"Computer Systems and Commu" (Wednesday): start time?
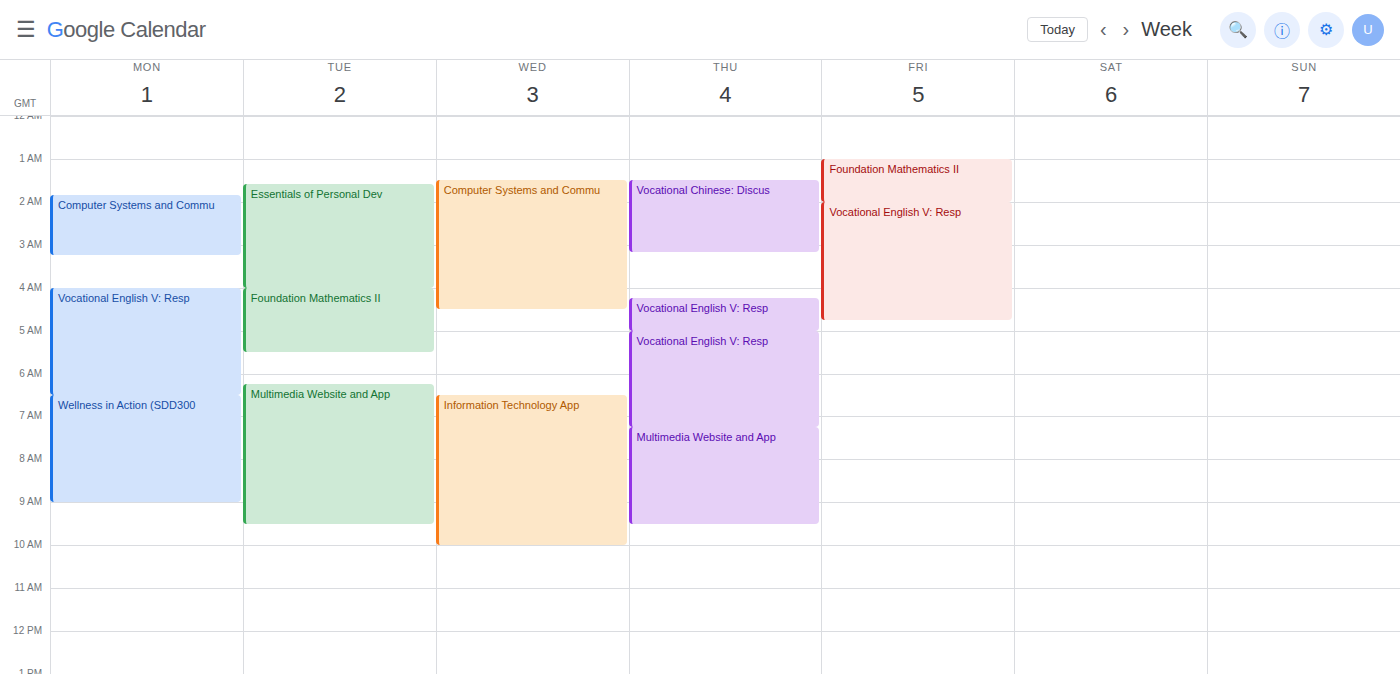
1:30 AM